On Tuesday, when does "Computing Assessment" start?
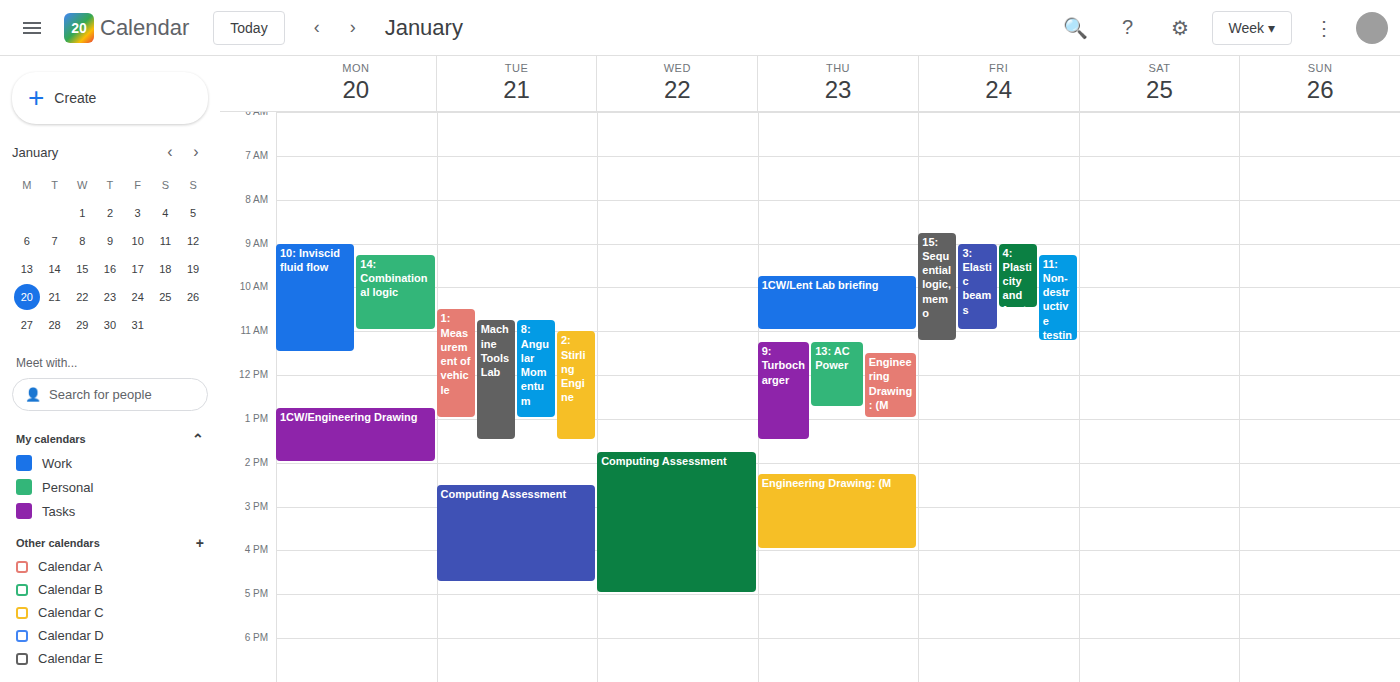
14:30